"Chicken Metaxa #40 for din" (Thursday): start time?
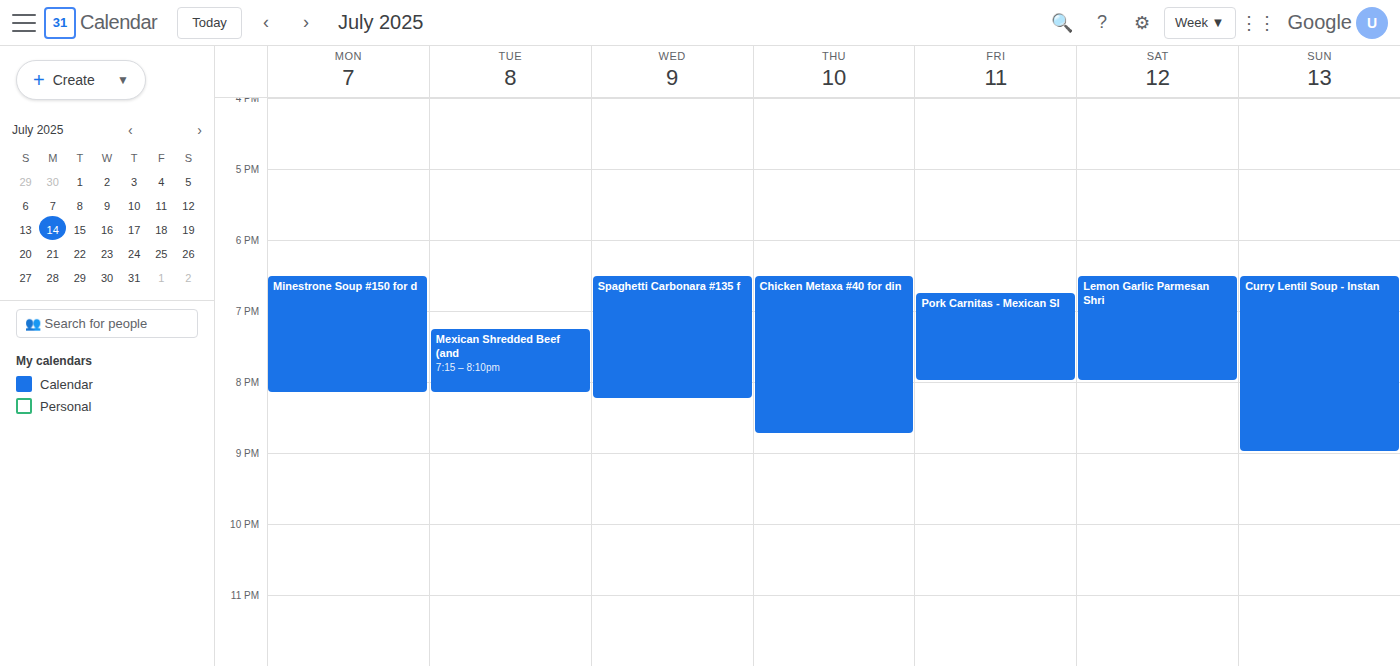
18:30